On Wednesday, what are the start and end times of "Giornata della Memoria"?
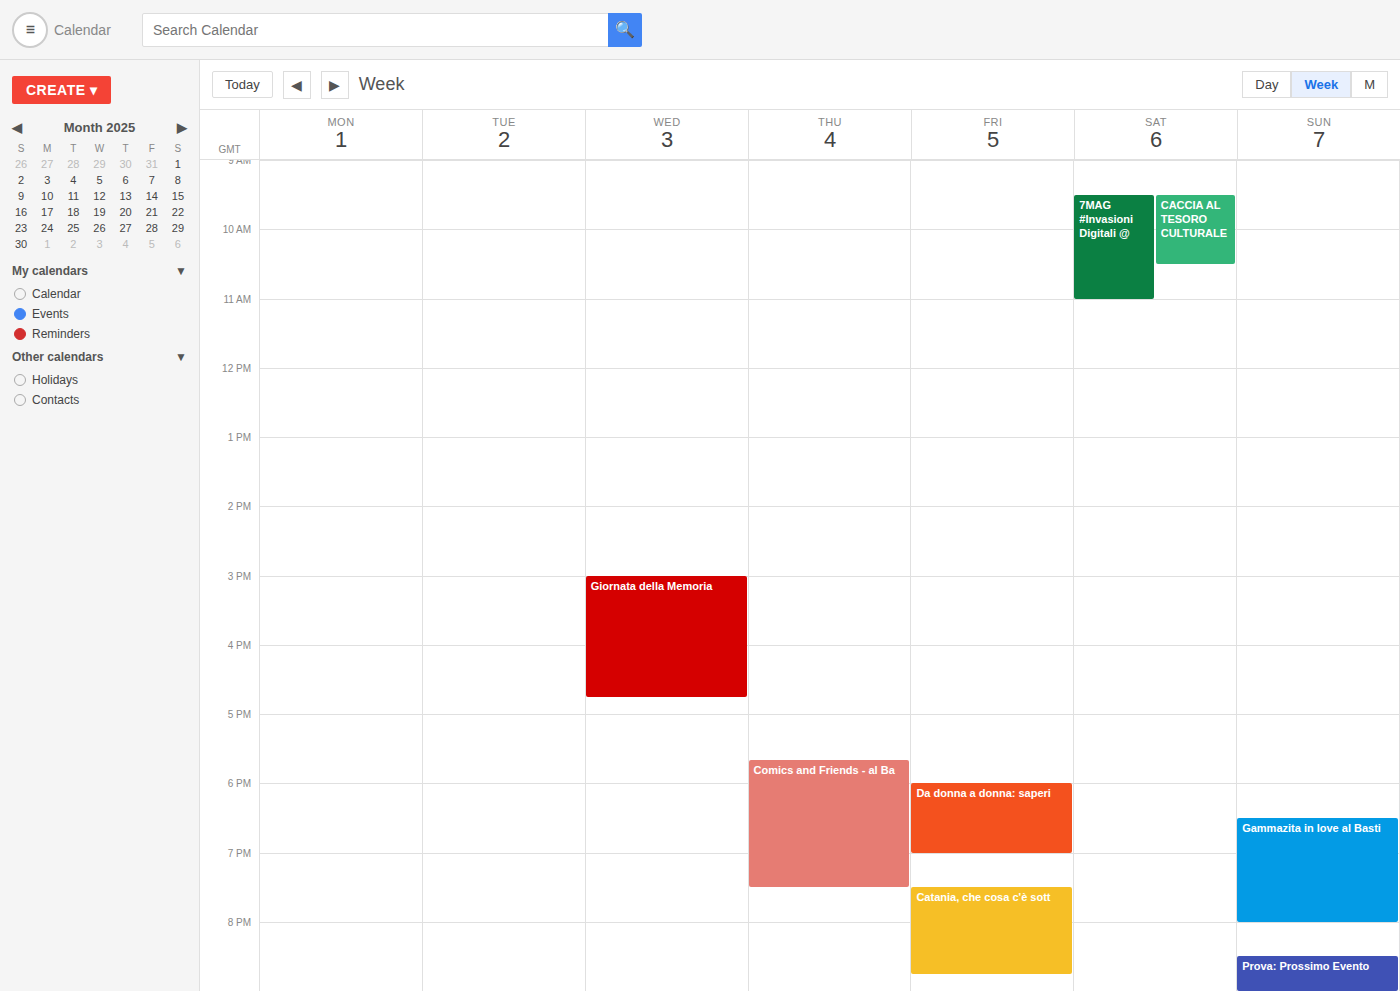
3:00 PM to 4:45 PM